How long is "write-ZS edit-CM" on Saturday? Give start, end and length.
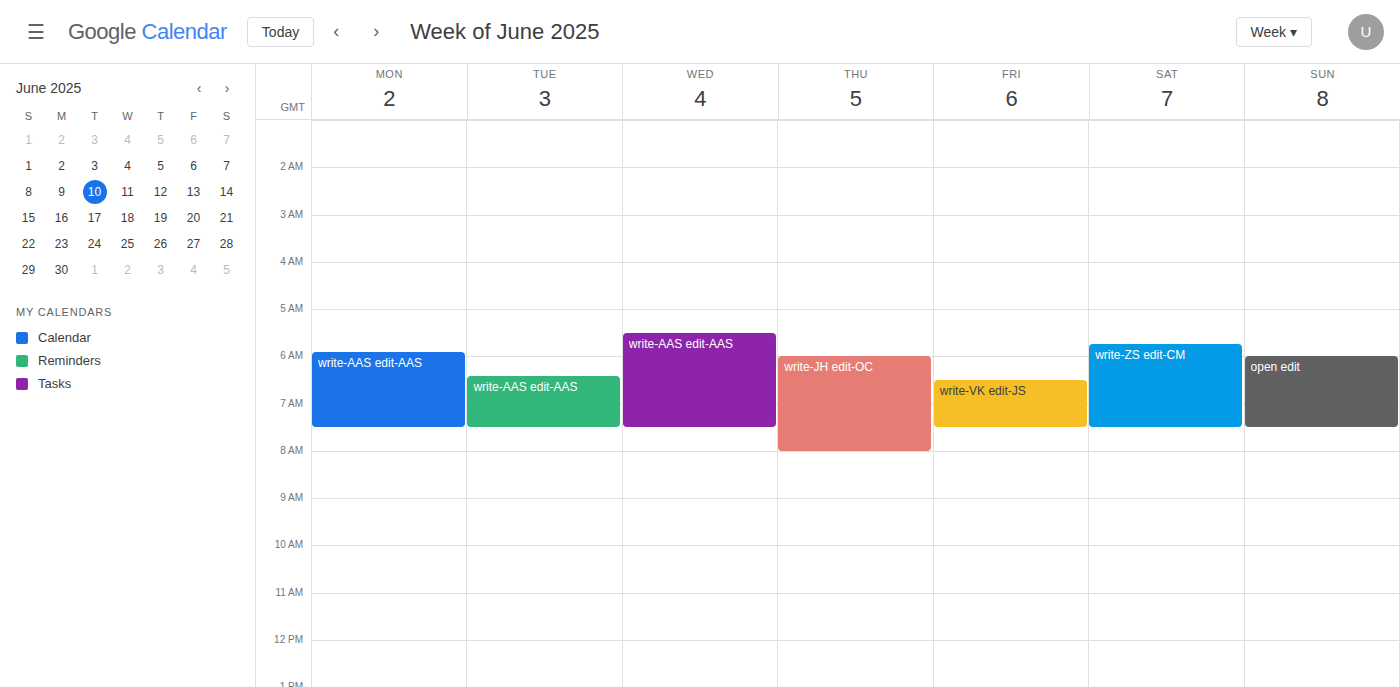
5:45 AM to 7:30 AM, 1 hour 45 minutes